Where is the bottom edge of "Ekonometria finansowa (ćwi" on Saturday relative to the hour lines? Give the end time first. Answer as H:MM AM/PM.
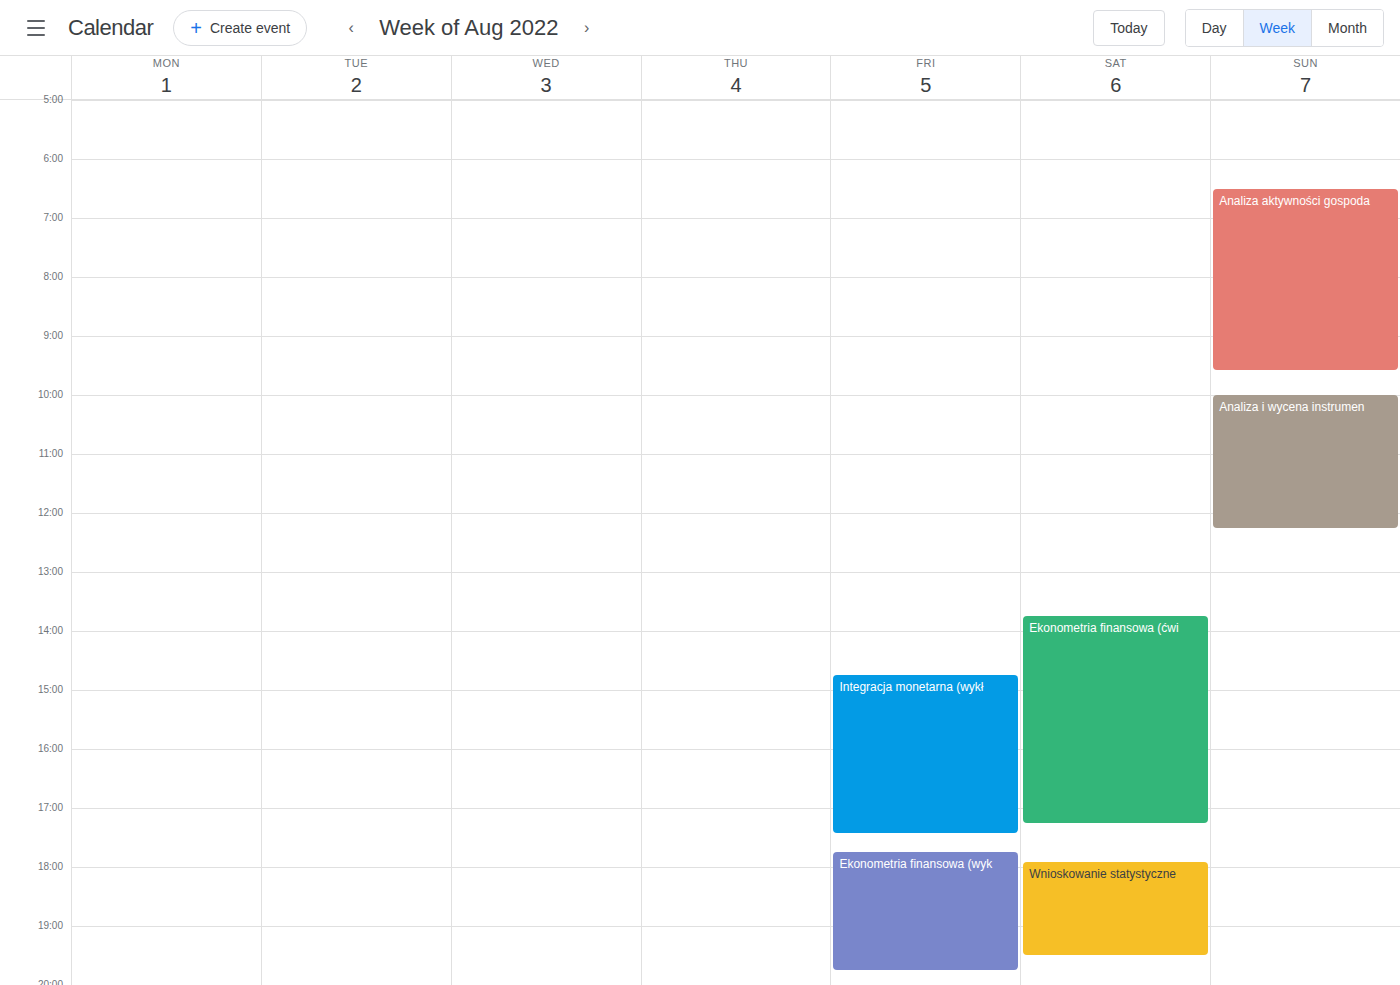
5:15 PM -- neither: a quarter of the way from the 5 PM line to the 6 PM line.